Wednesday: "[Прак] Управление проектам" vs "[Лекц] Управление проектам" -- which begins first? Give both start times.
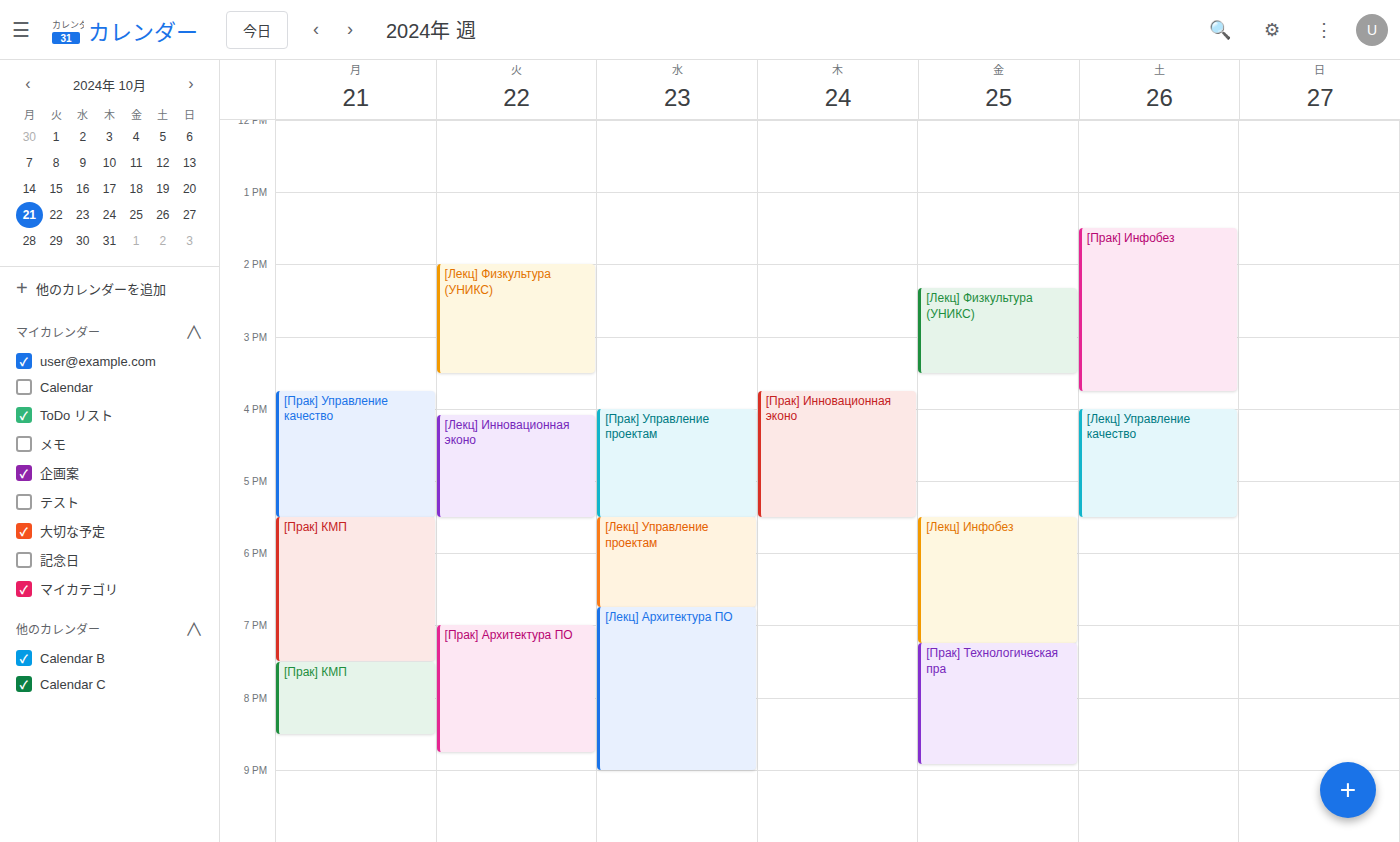
"[Прак] Управление проектам" 4:00 PM; "[Лекц] Управление проектам" 5:30 PM.